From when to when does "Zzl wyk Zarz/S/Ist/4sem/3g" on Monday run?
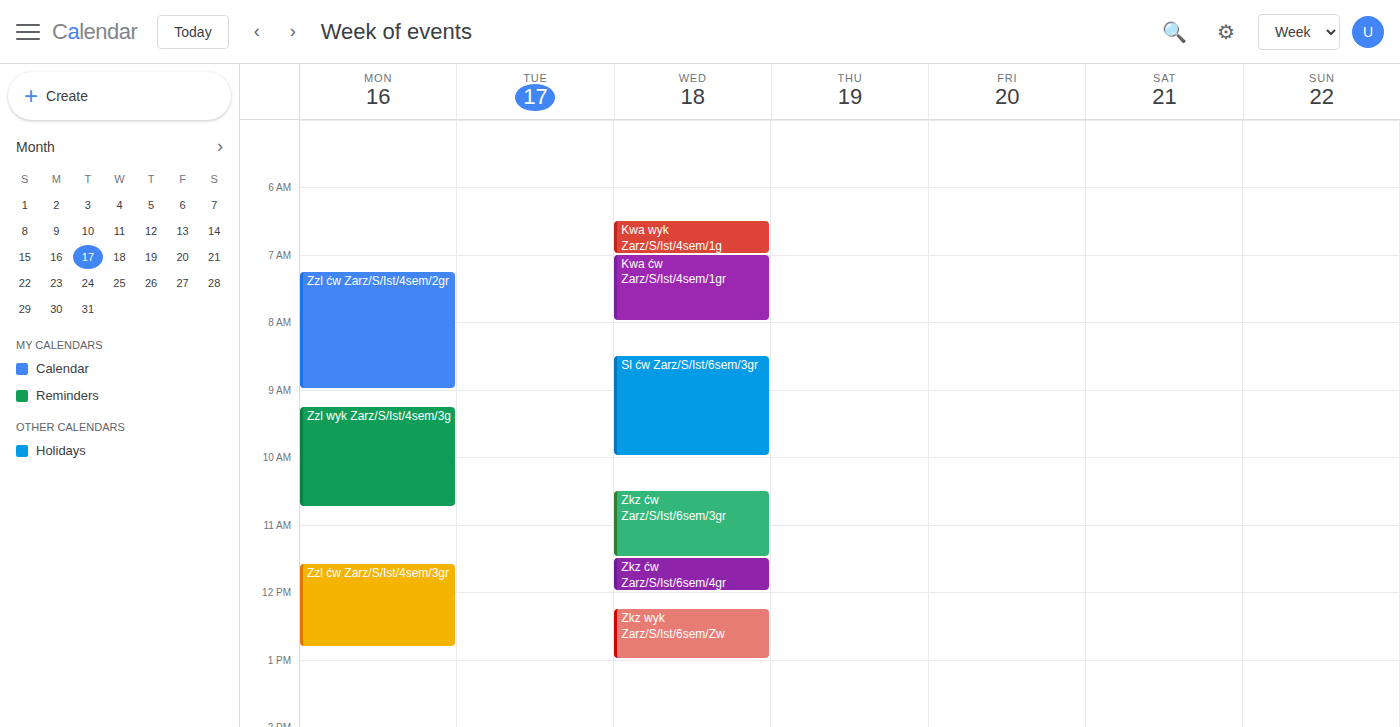
9:15 AM to 10:45 AM